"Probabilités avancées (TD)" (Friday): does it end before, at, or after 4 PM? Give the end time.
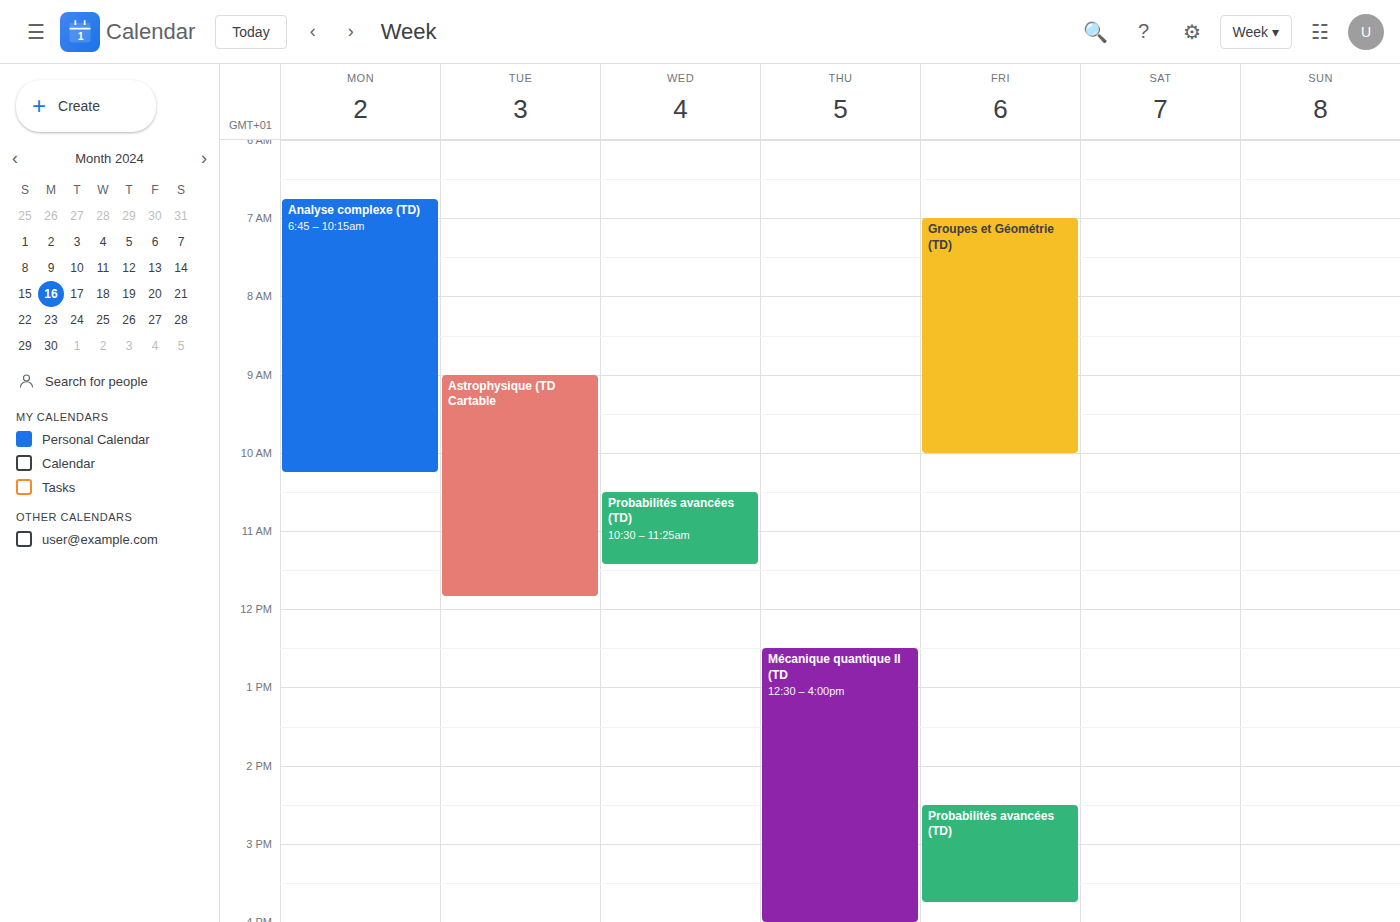
3:45 PM -- before 4 PM, 15 minutes above the 4 PM line.